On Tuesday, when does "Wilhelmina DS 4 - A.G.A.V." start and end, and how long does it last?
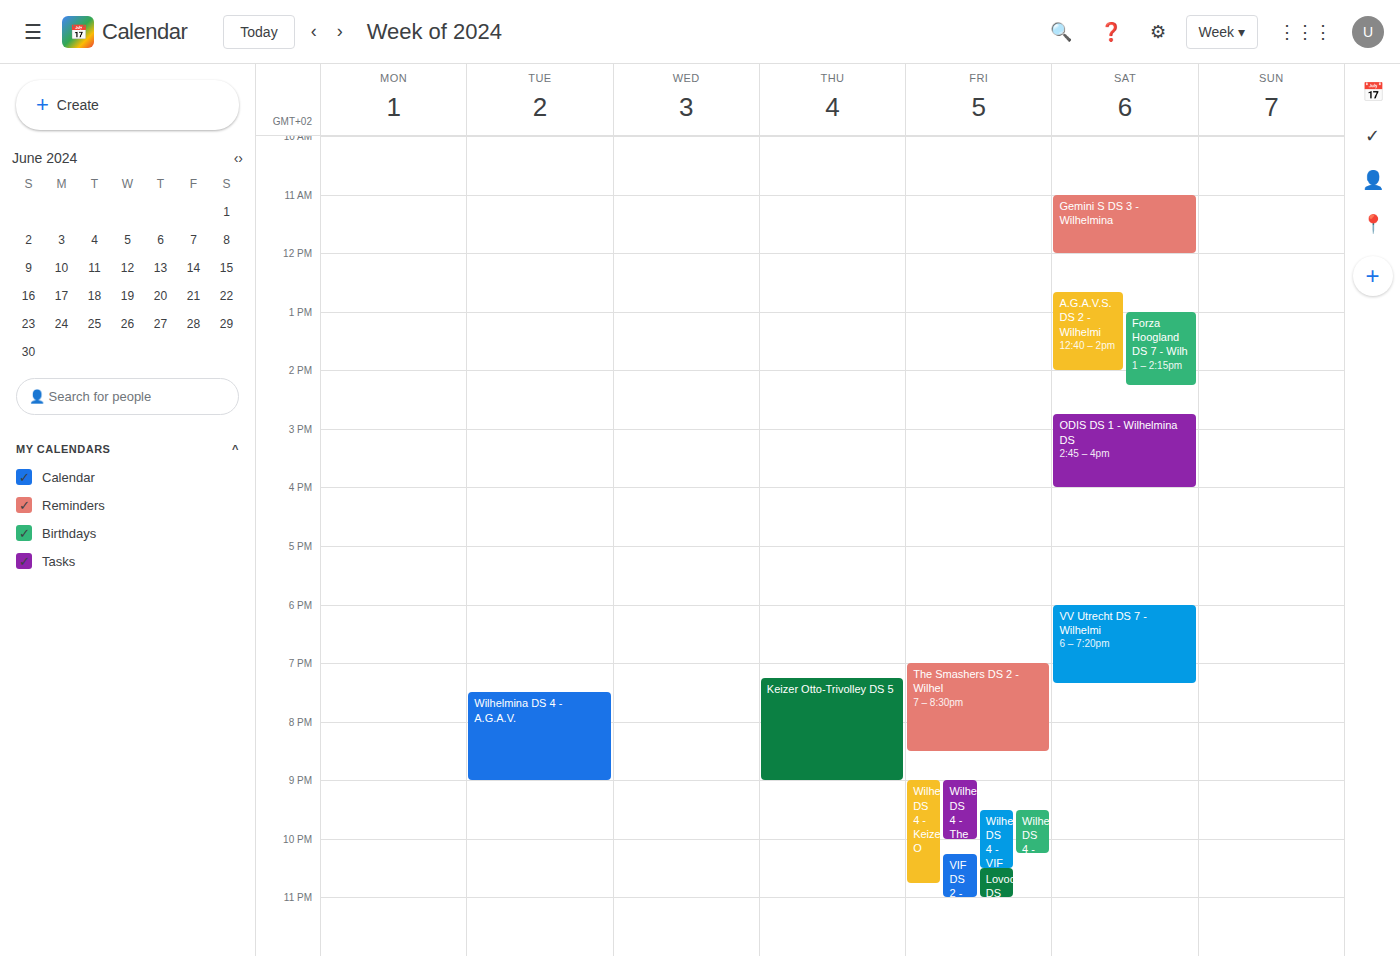
7:30 PM to 9:00 PM, 1 hour 30 minutes